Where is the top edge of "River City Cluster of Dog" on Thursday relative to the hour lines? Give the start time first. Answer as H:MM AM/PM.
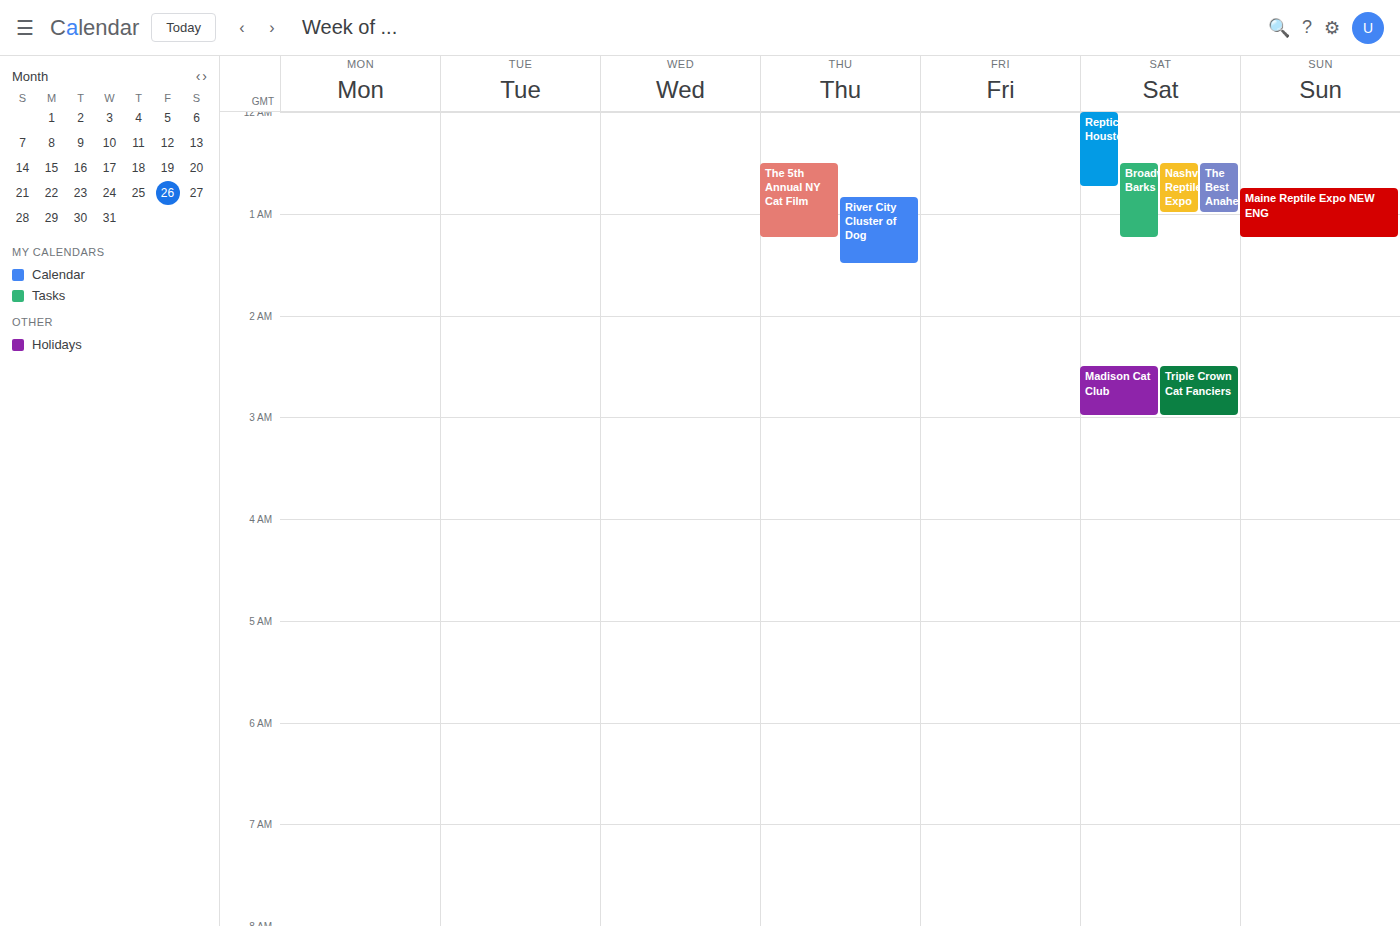
12:50 AM -- neither: 50 minutes below the 12 AM line and 10 minutes above the 1 AM line.